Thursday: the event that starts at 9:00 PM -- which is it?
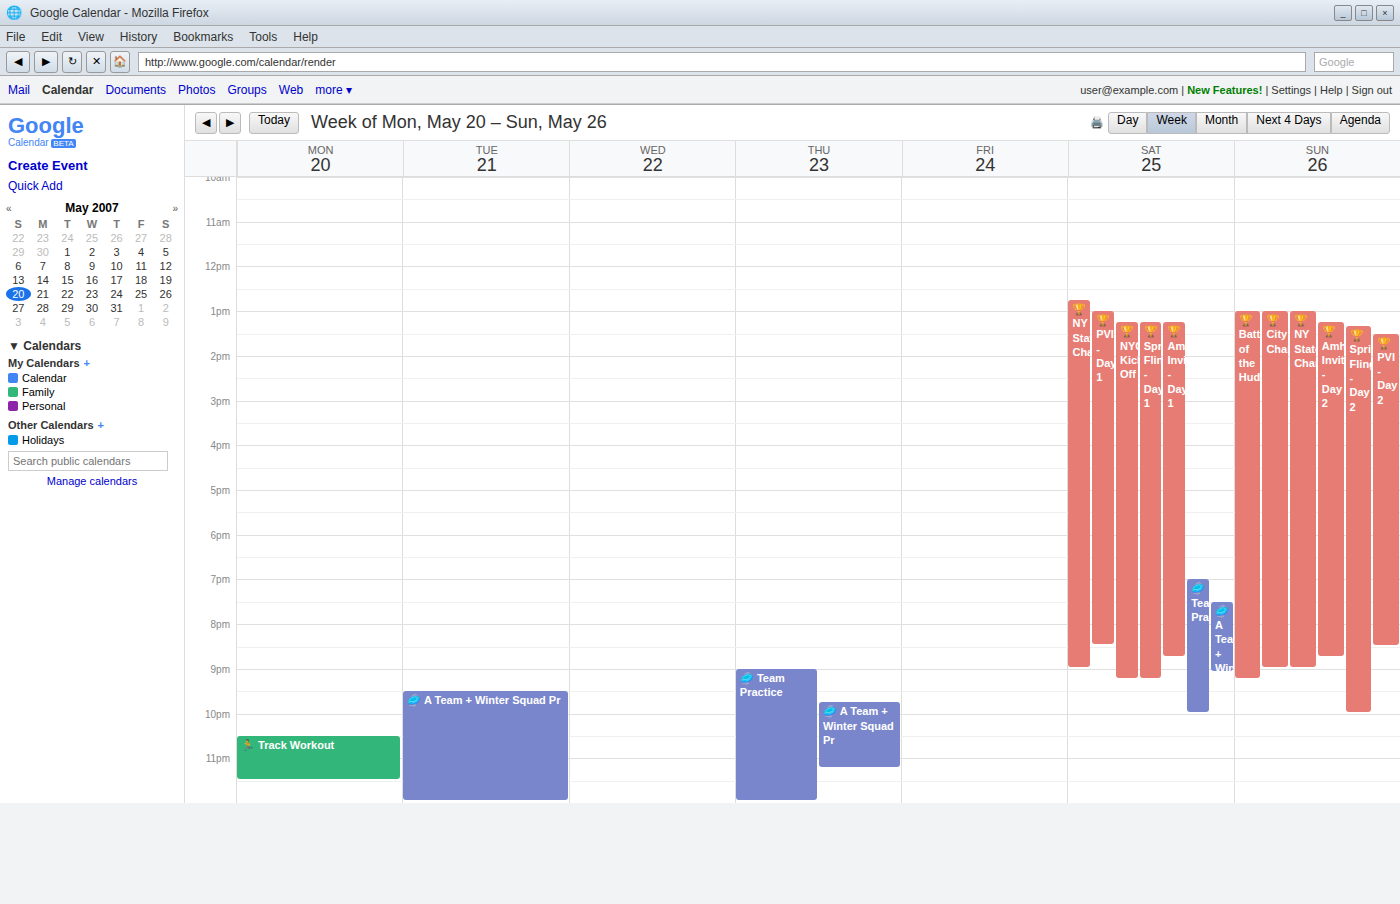
"🥏 Team Practice"